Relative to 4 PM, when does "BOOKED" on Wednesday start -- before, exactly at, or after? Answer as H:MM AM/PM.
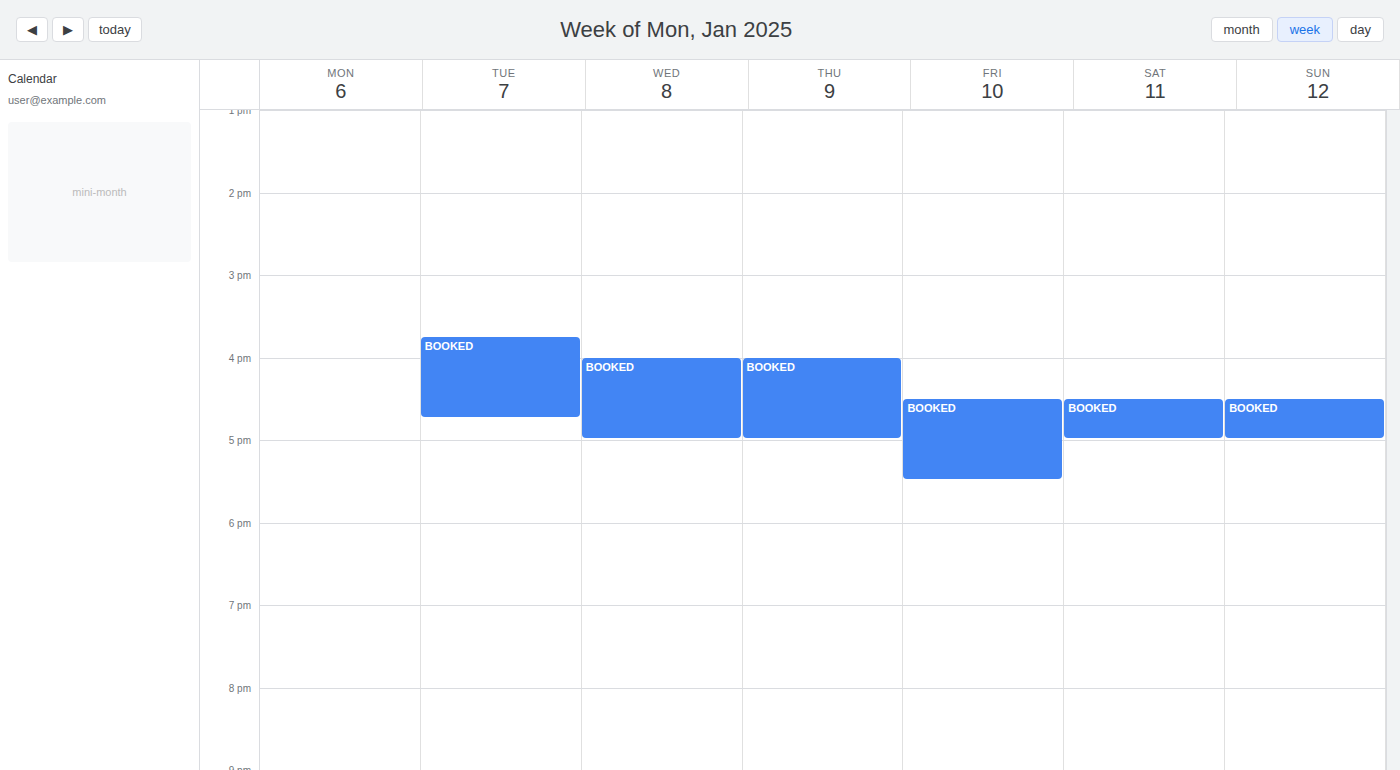
4:00 PM -- exactly at 4 PM, on the 4 PM line.